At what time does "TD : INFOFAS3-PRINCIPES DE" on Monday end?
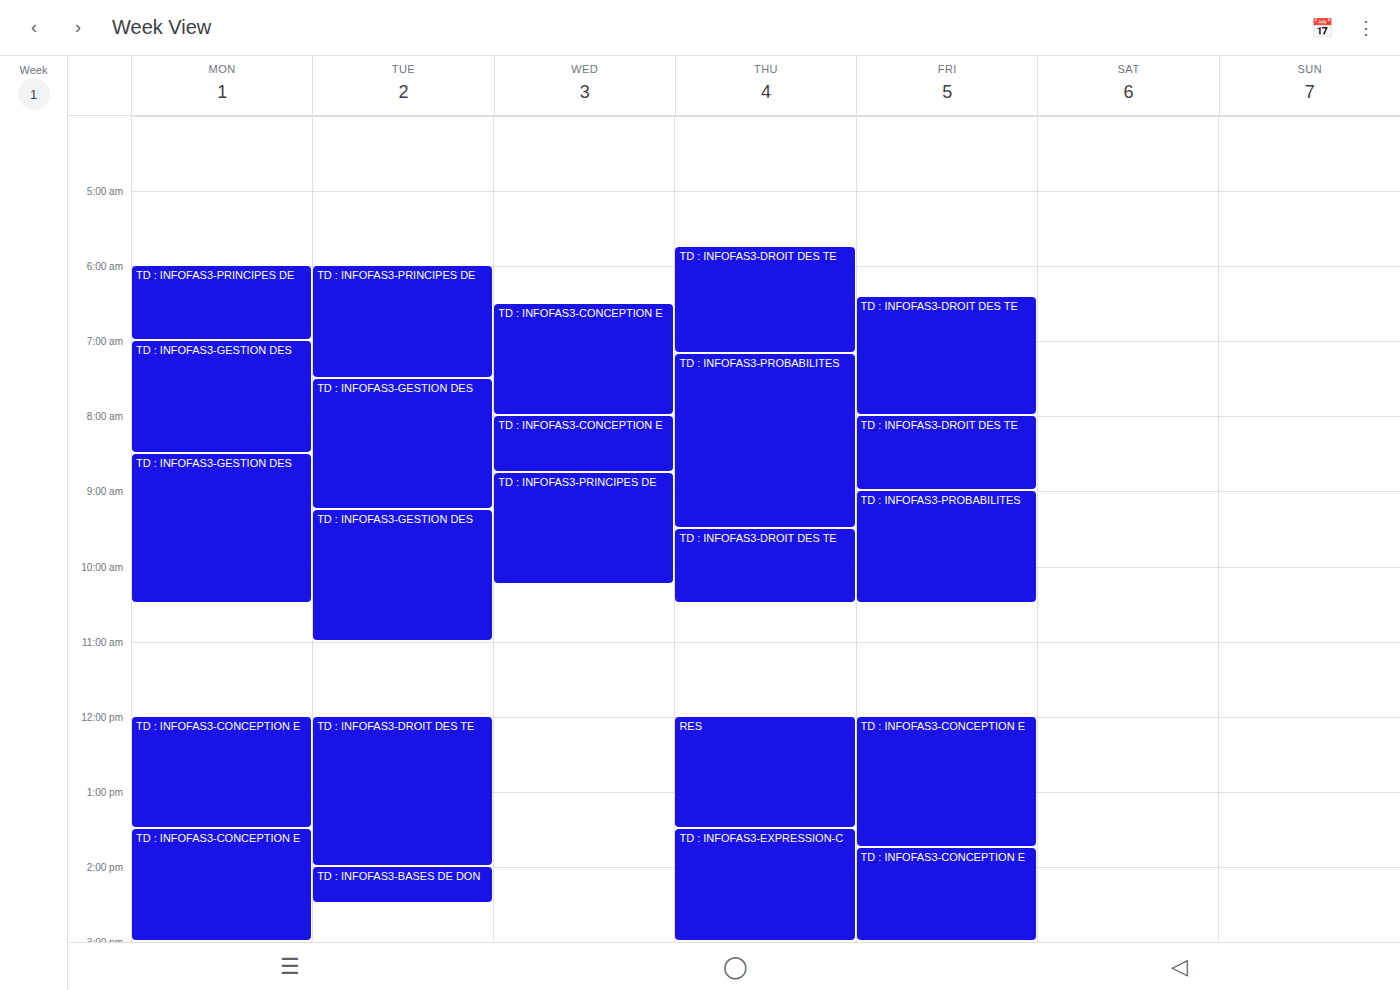
7:00 AM